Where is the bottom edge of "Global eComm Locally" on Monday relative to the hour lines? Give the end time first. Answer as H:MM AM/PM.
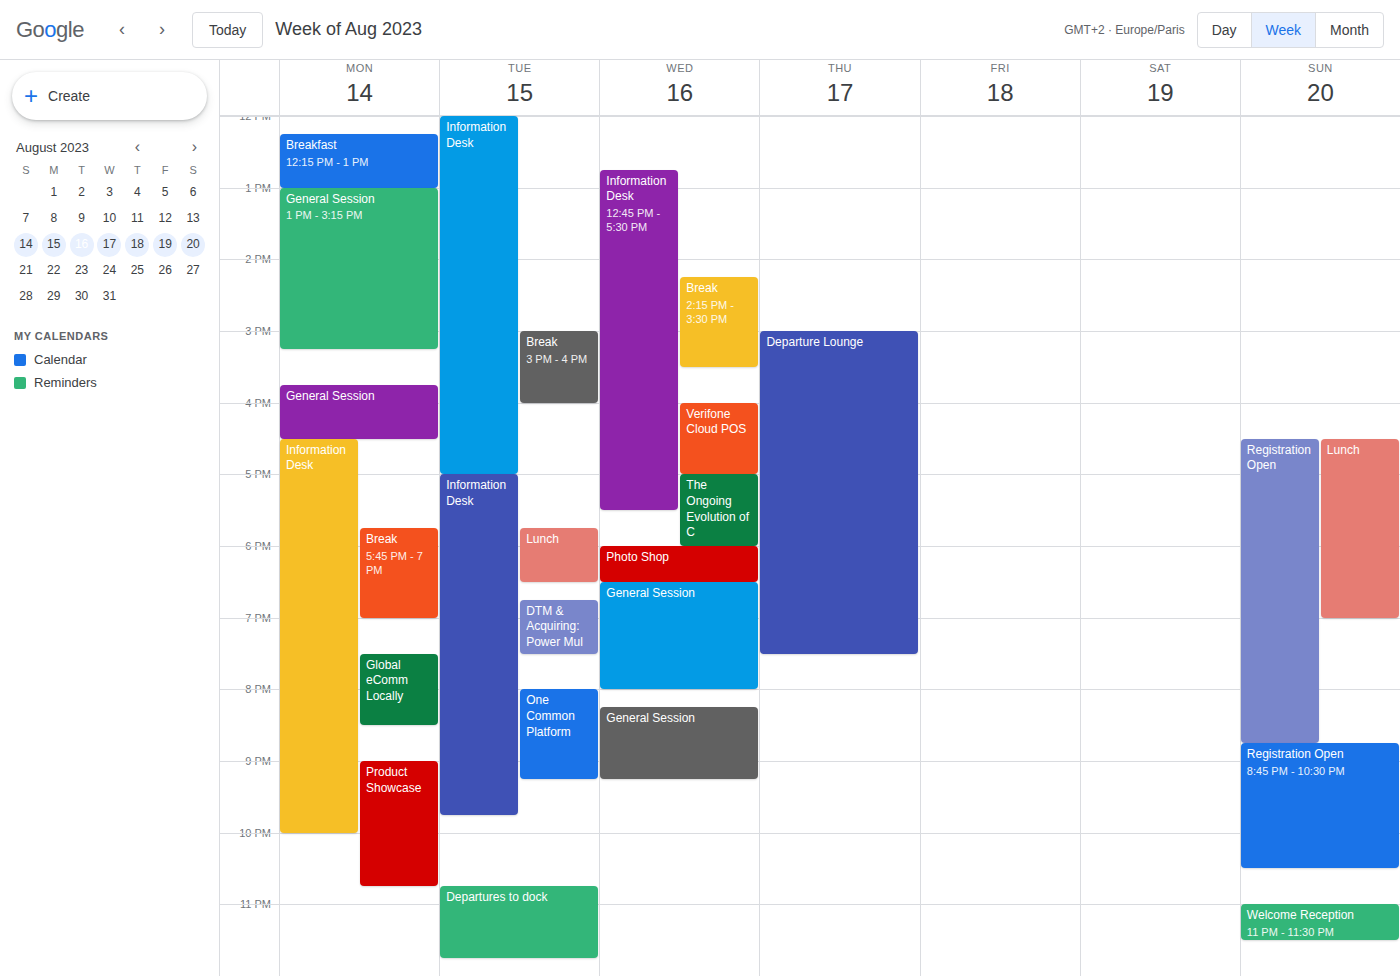
8:30 PM -- halfway between the 8 PM and 9 PM lines.